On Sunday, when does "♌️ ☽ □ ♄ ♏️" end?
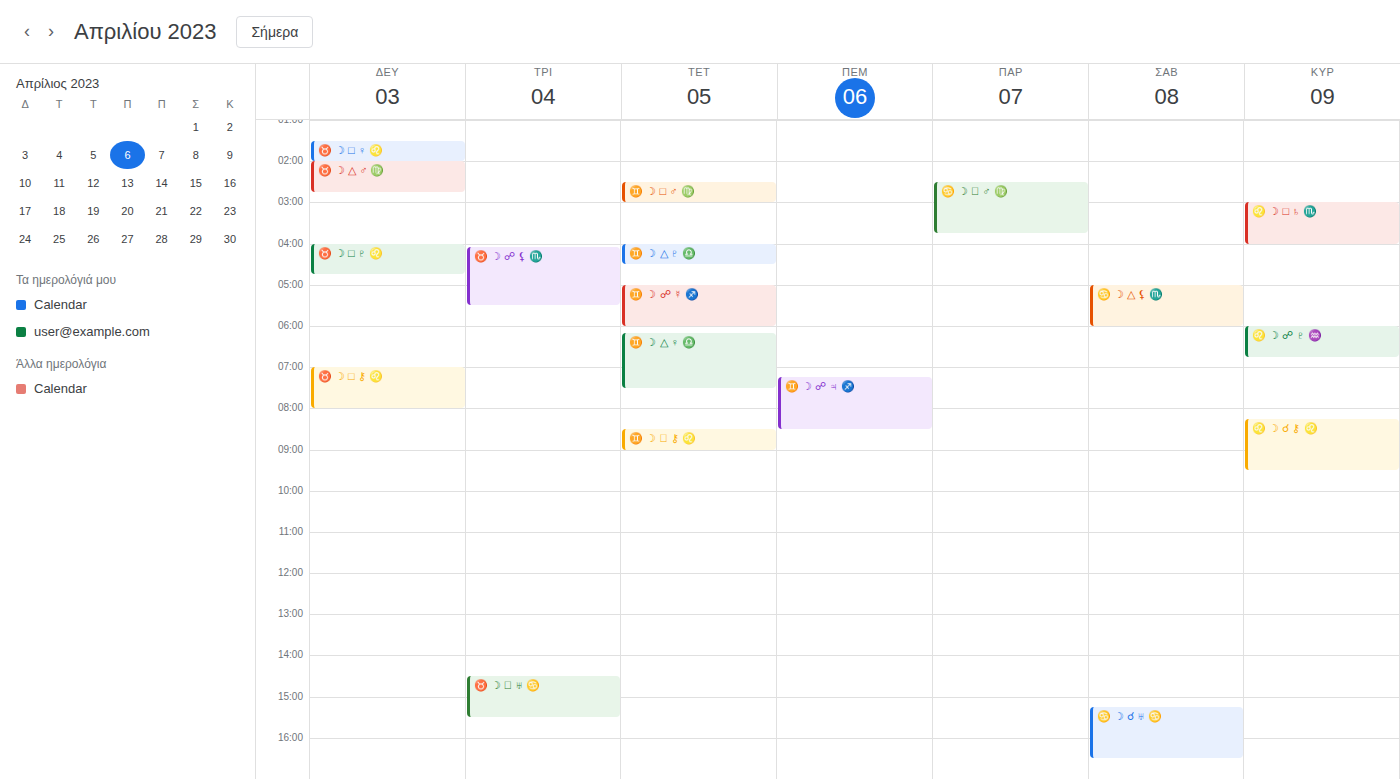
04:00